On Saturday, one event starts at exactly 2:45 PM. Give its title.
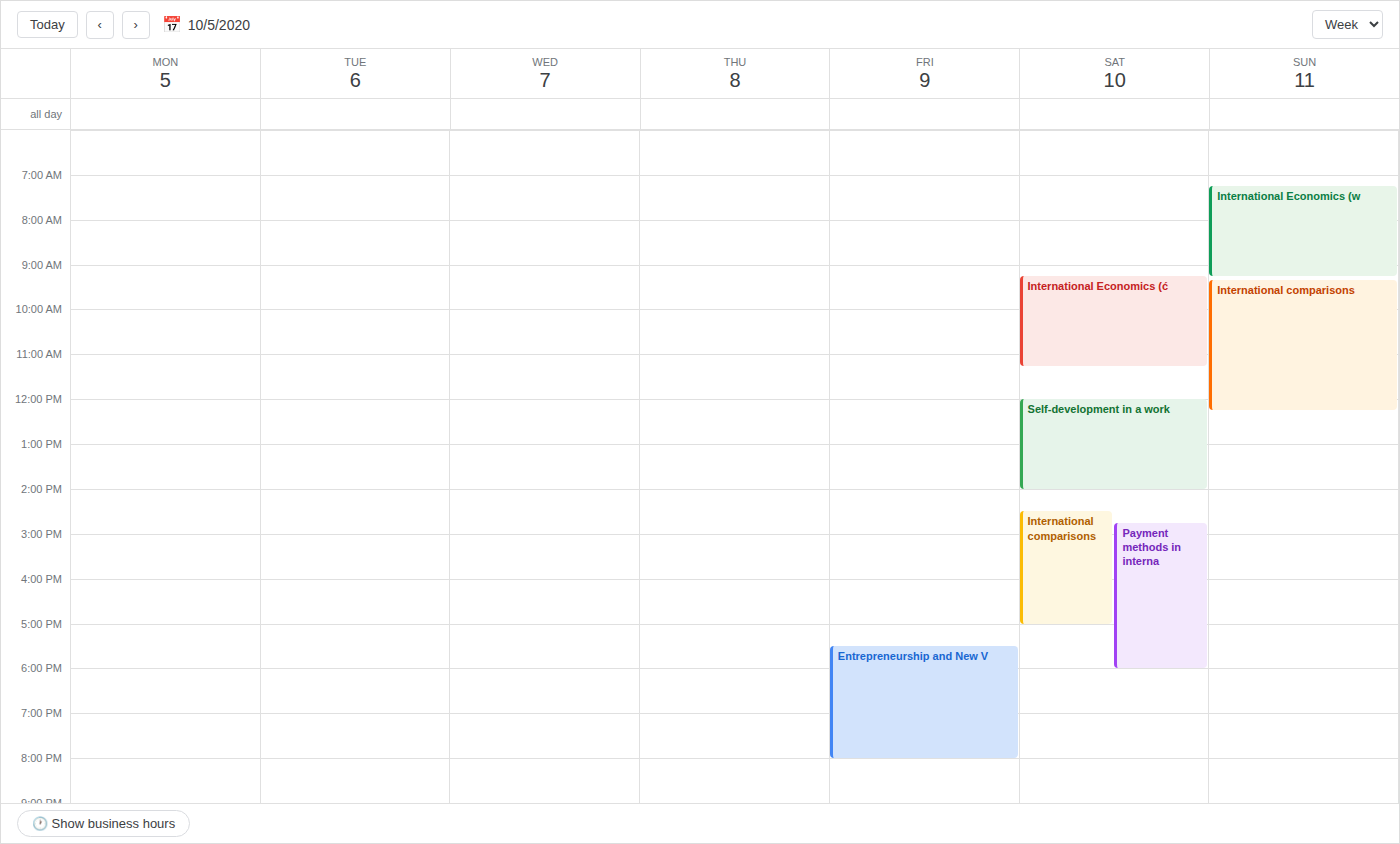
"Payment methods in interna"